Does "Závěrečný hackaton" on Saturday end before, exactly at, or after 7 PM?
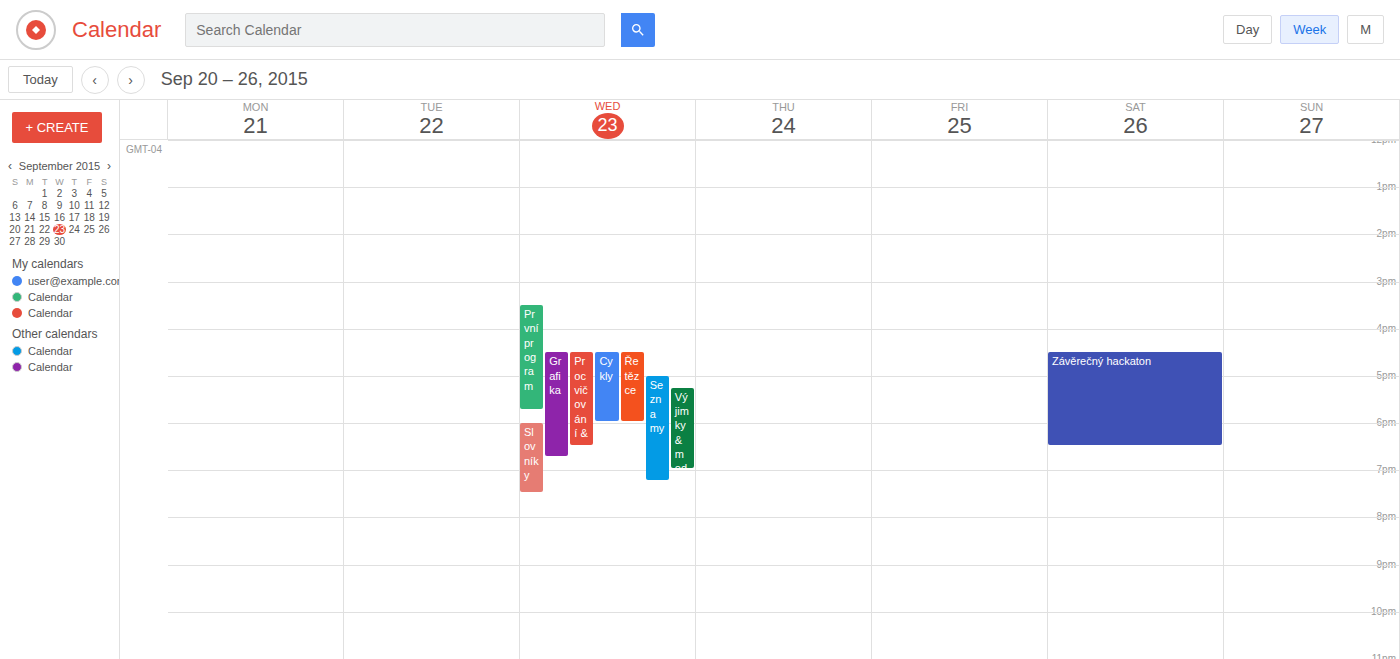
6:30 PM -- before 7 PM, 30 minutes above the 7 PM line.